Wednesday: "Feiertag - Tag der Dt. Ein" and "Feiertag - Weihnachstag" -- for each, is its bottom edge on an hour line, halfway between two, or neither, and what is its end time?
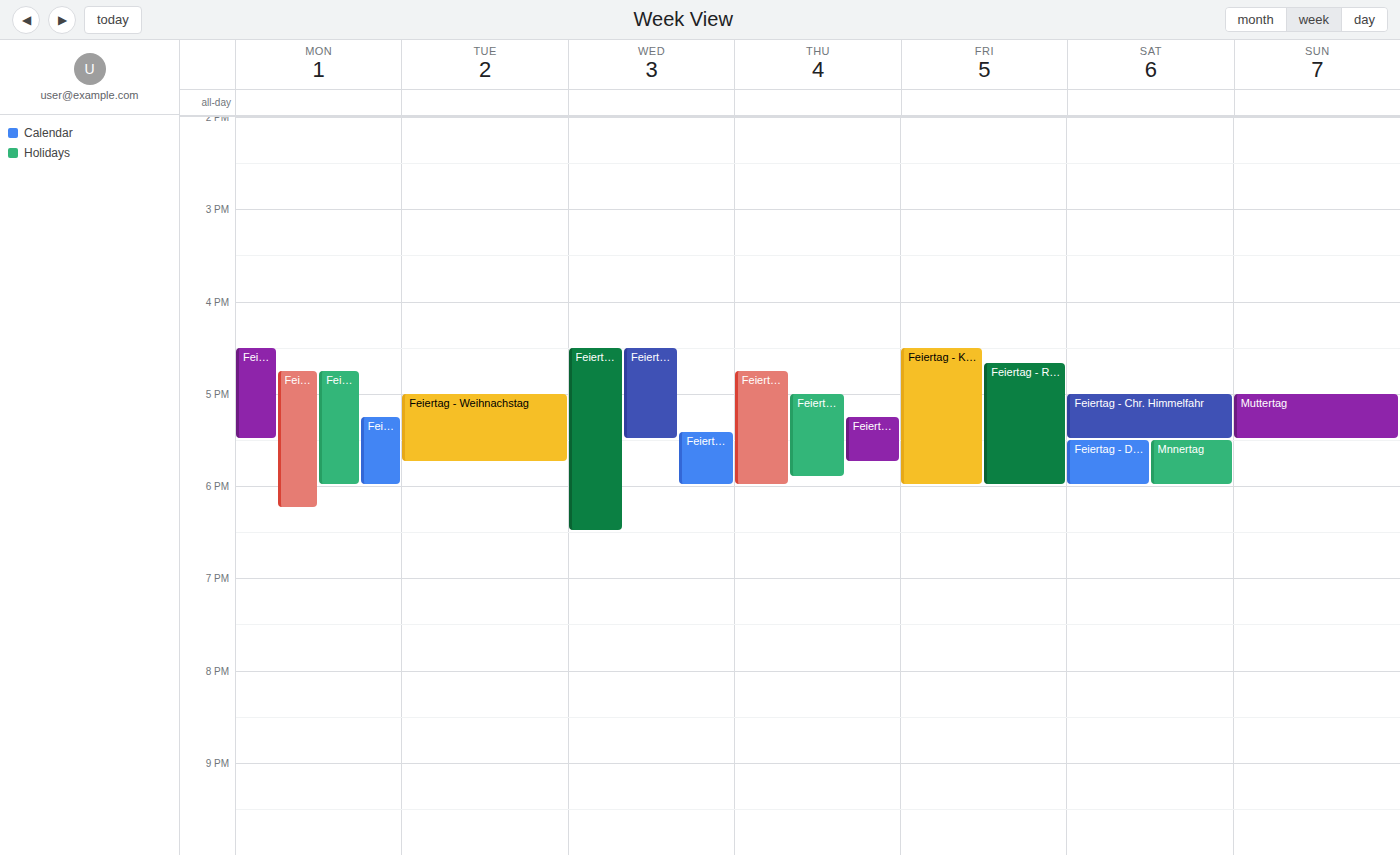
"Feiertag - Tag der Dt. Ein": 5:30 PM, halfway between the 5 PM and 6 PM lines. "Feiertag - Weihnachstag": 6:00 PM, exactly on the 6 PM line.